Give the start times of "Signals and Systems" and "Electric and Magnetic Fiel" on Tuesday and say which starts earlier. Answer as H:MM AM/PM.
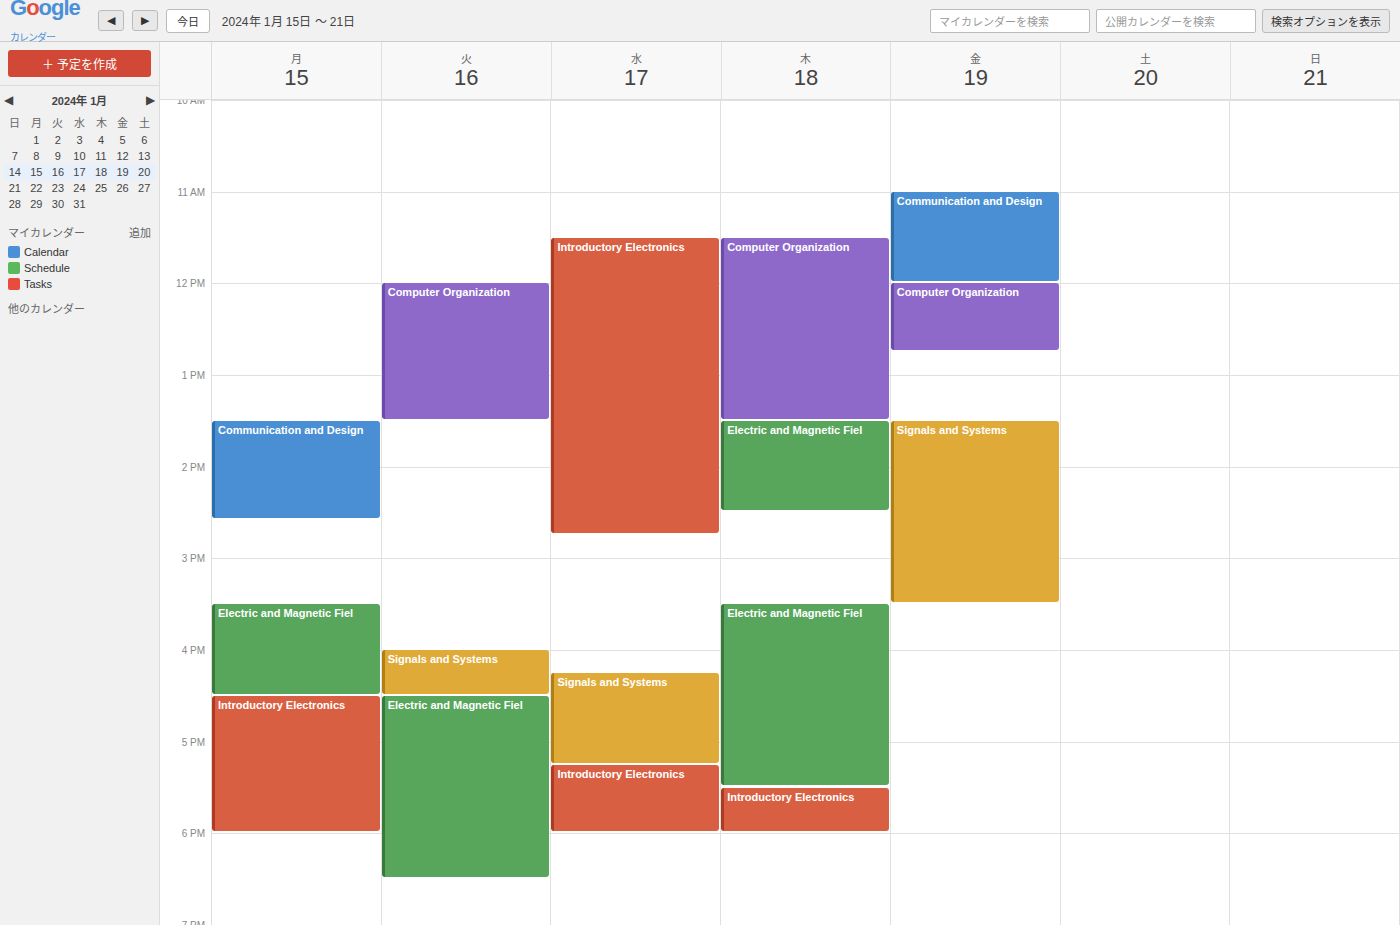
"Signals and Systems" 4:00 PM; "Electric and Magnetic Fiel" 4:30 PM.